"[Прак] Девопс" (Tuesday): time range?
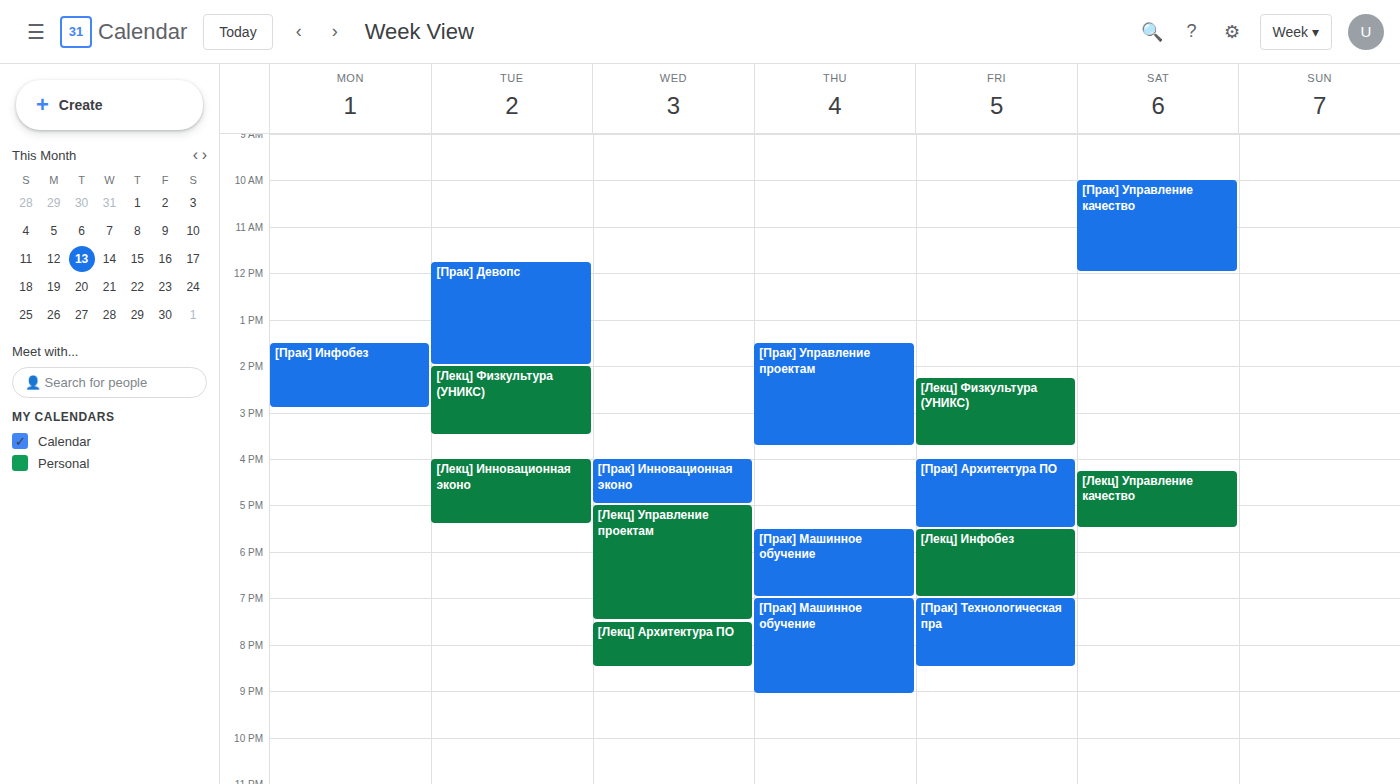
11:45 AM to 2:00 PM